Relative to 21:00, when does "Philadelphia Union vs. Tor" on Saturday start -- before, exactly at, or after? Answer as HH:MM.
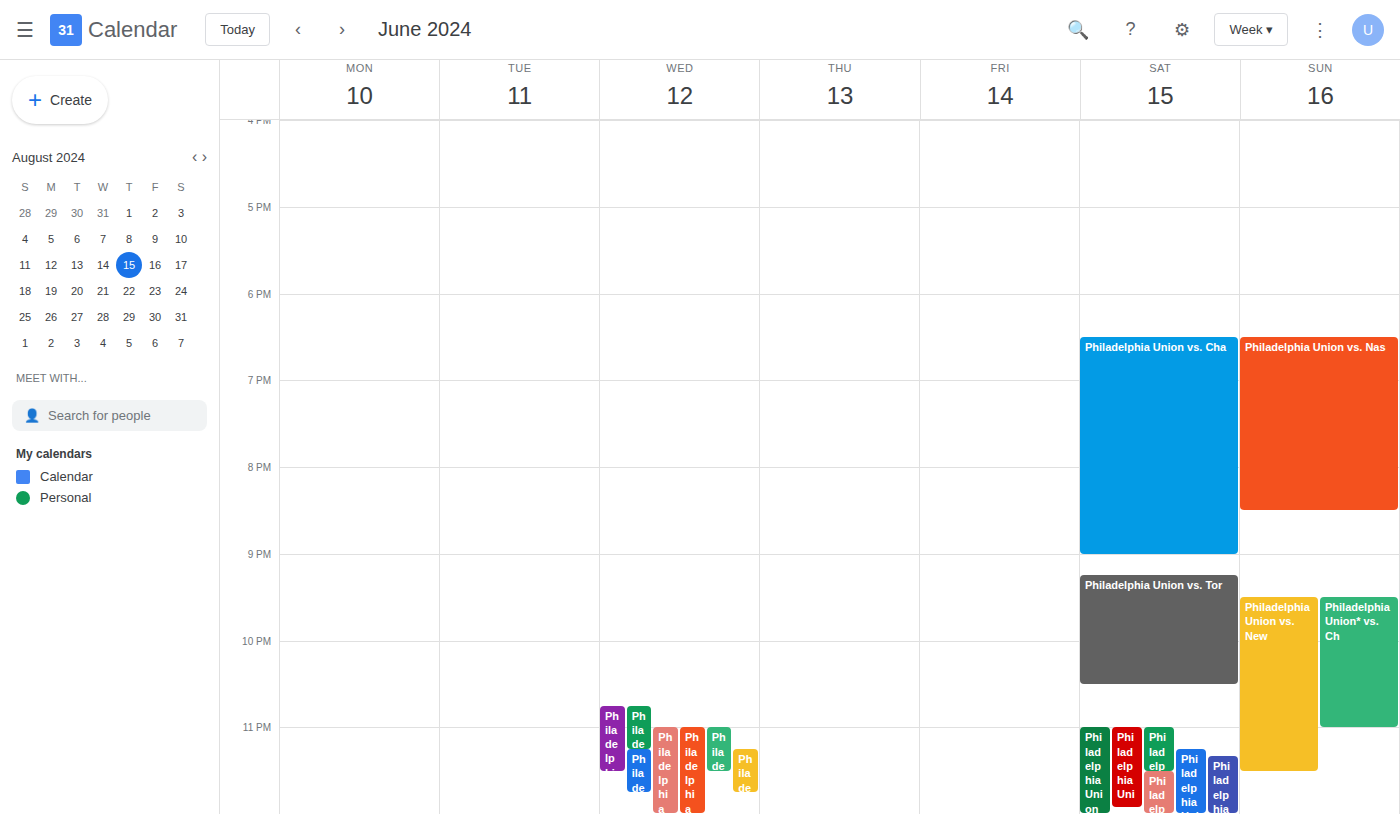
21:15 -- after 21:00, 15 minutes below the 21:00 line.